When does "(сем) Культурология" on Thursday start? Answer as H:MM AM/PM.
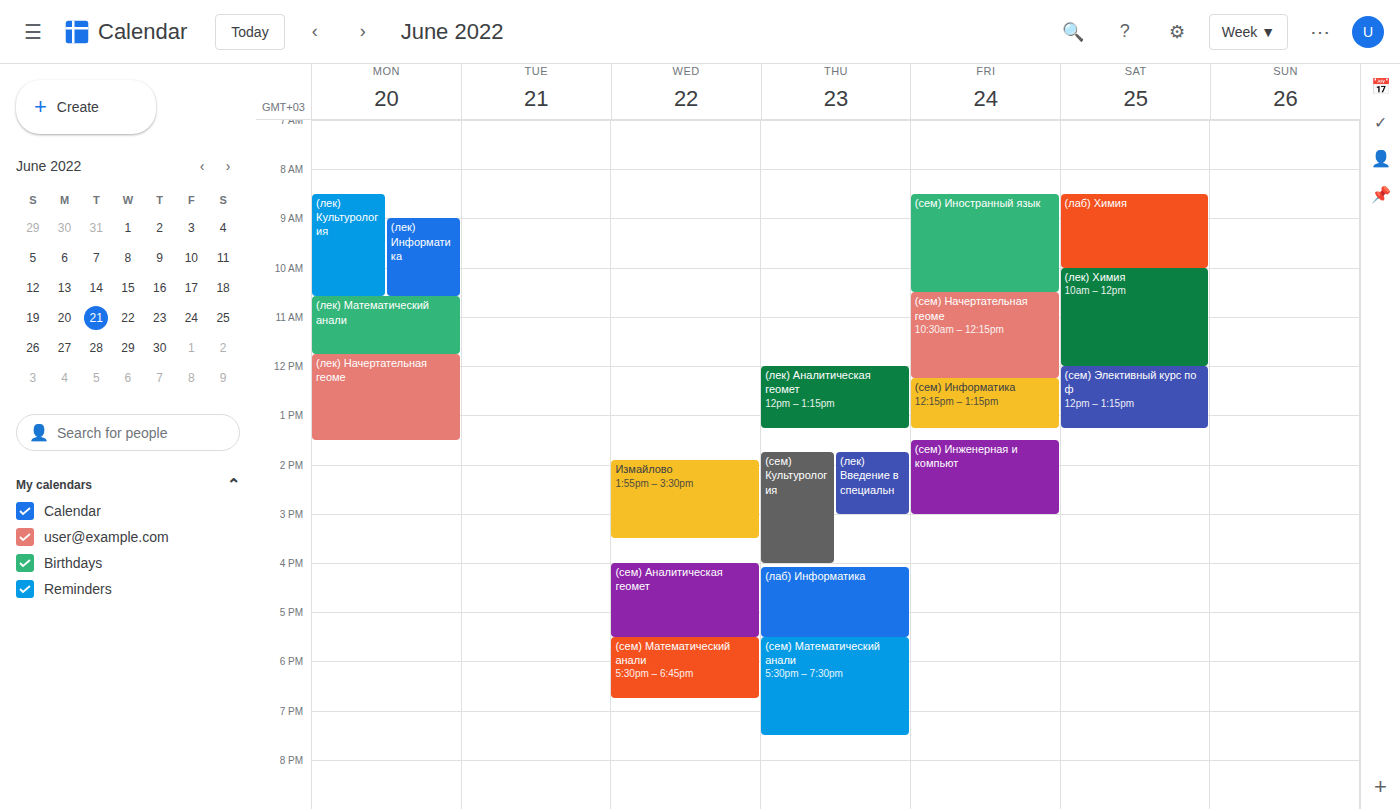
1:45 PM